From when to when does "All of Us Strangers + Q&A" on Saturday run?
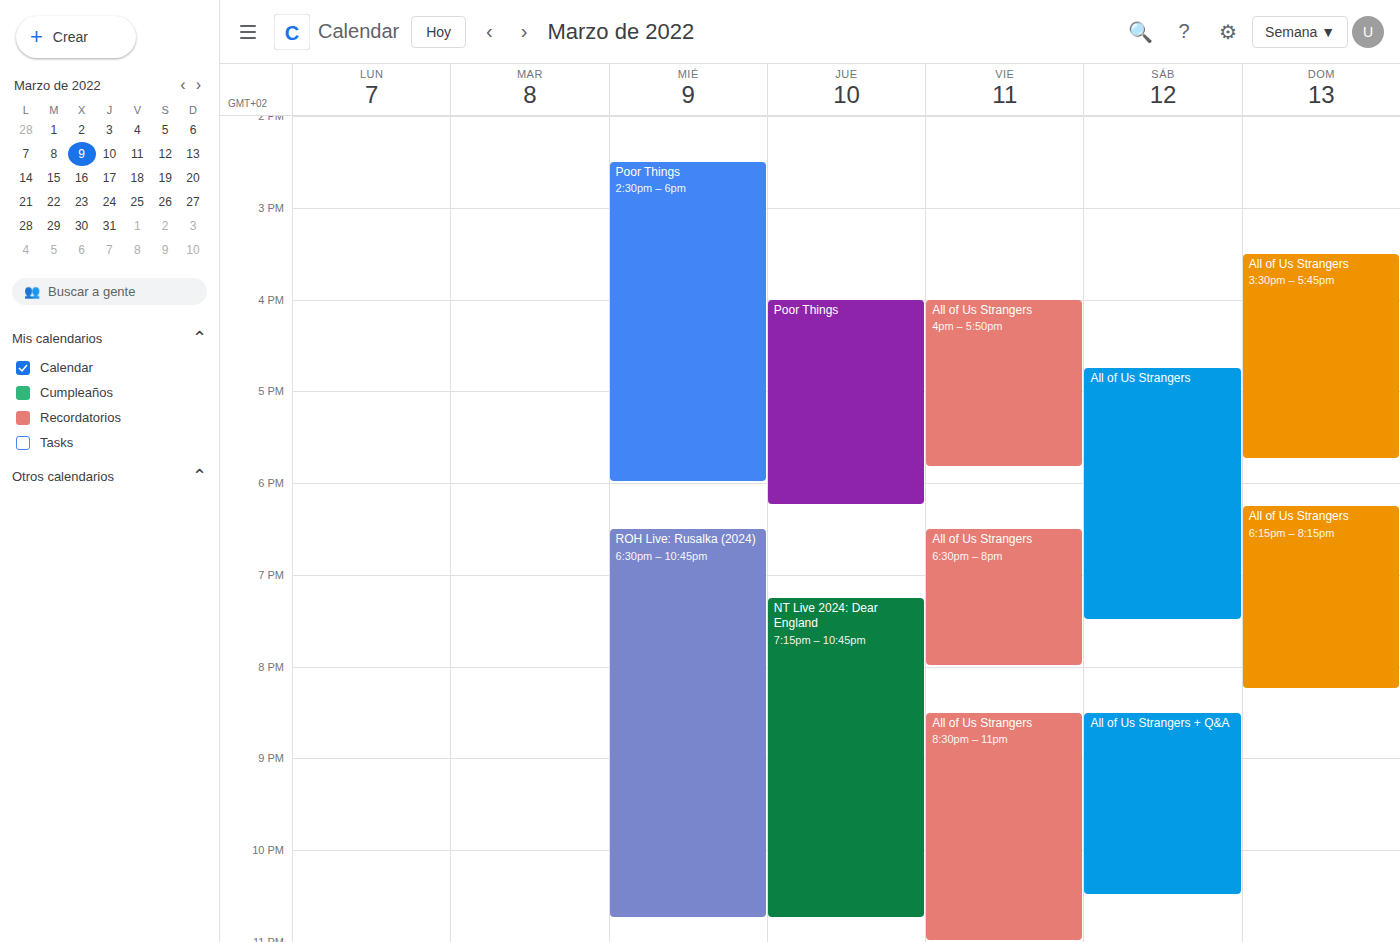
8:30 PM to 10:30 PM